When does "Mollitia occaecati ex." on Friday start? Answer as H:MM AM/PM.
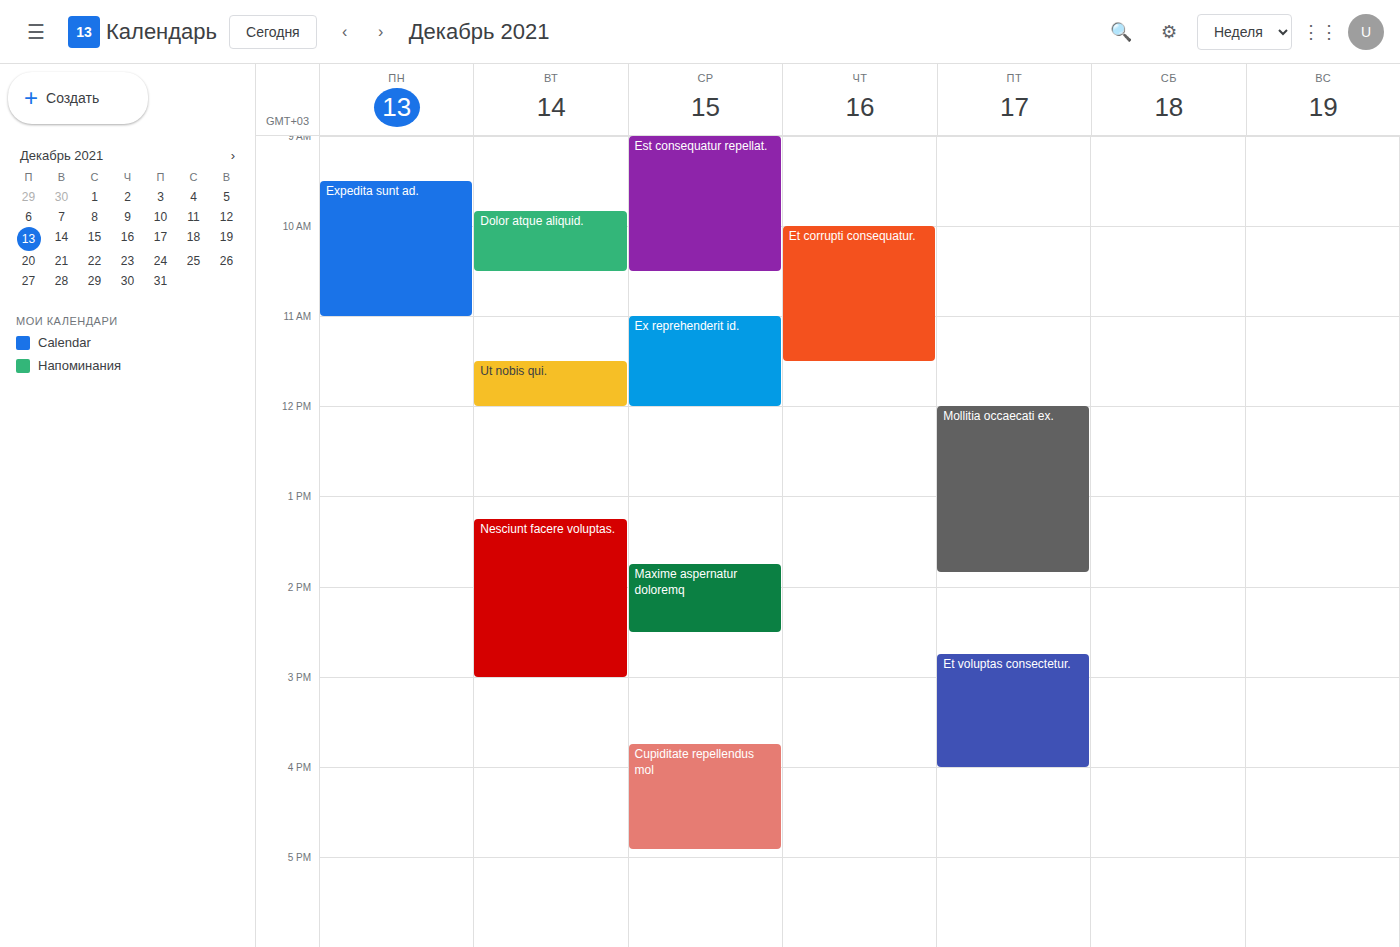
12:00 PM